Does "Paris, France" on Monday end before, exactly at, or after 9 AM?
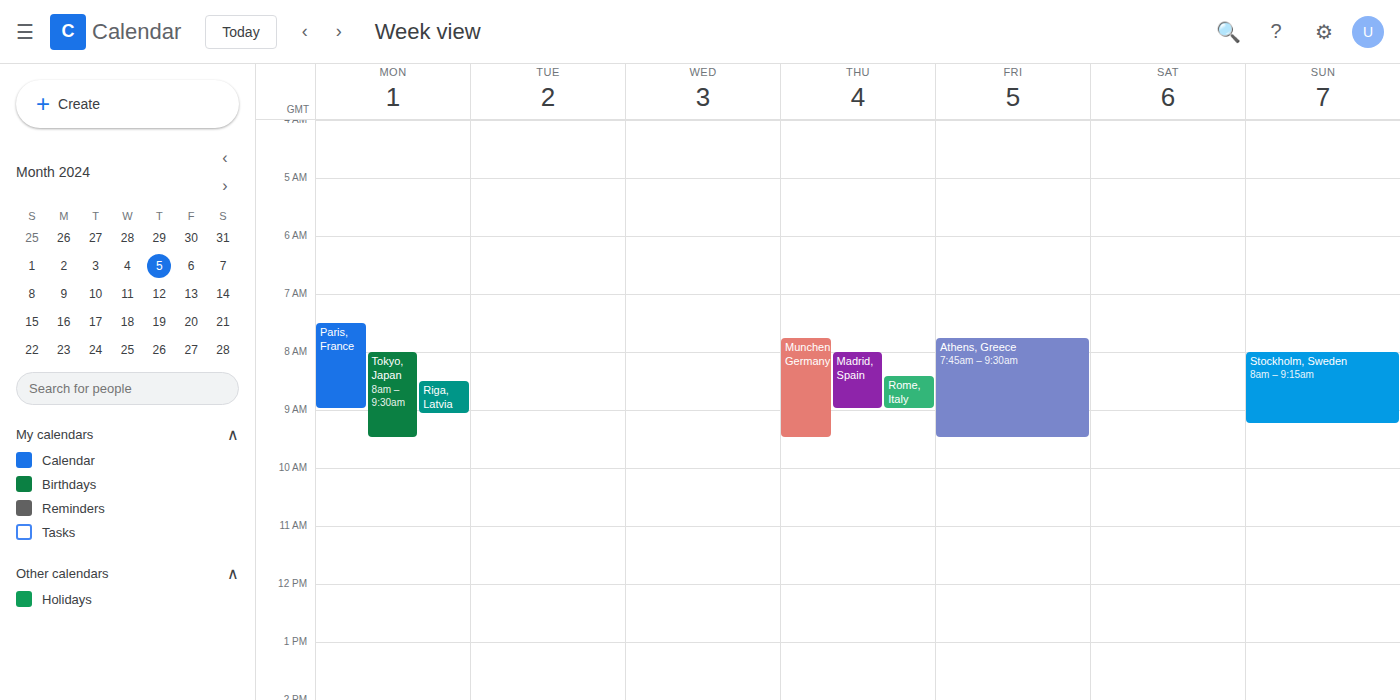
9:00 AM -- exactly at 9 AM, on the 9 AM line.